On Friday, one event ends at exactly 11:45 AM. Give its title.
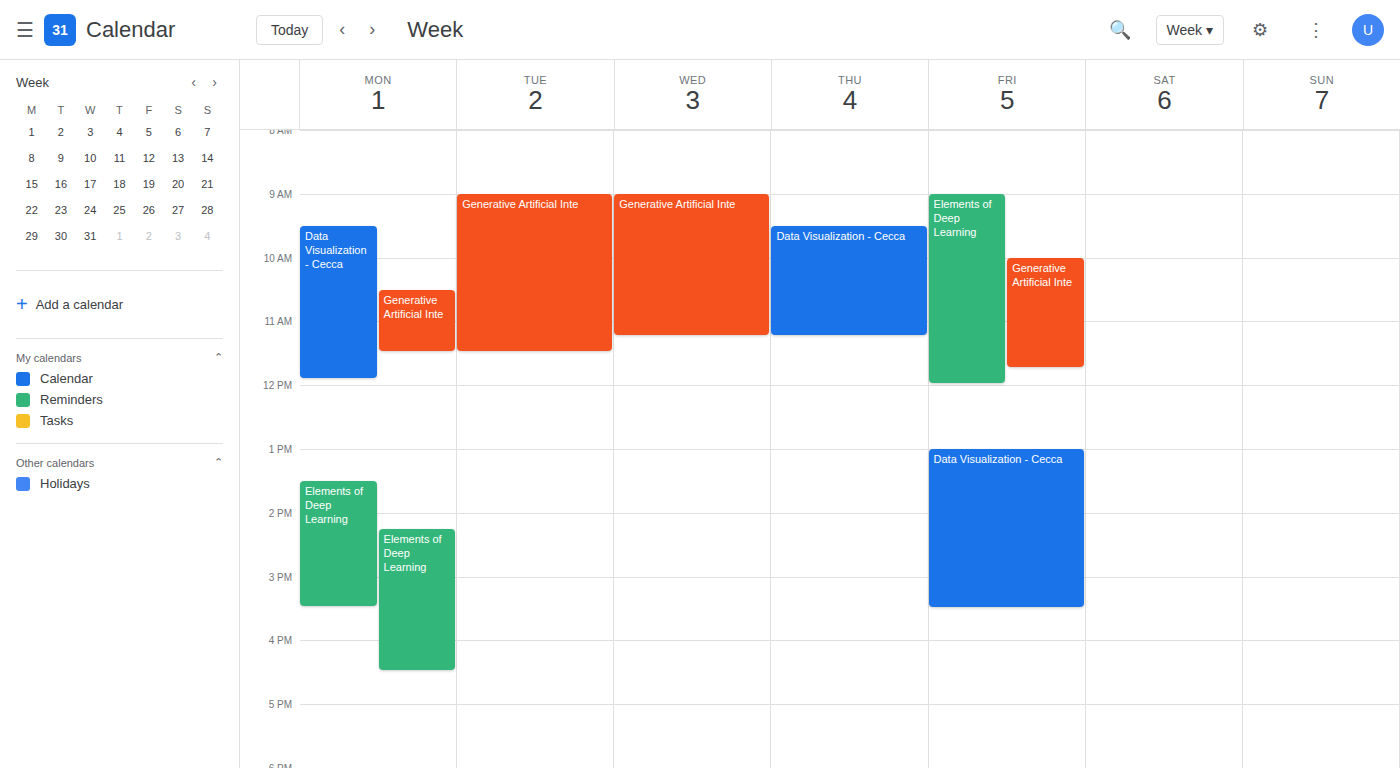
"Generative Artificial Inte"